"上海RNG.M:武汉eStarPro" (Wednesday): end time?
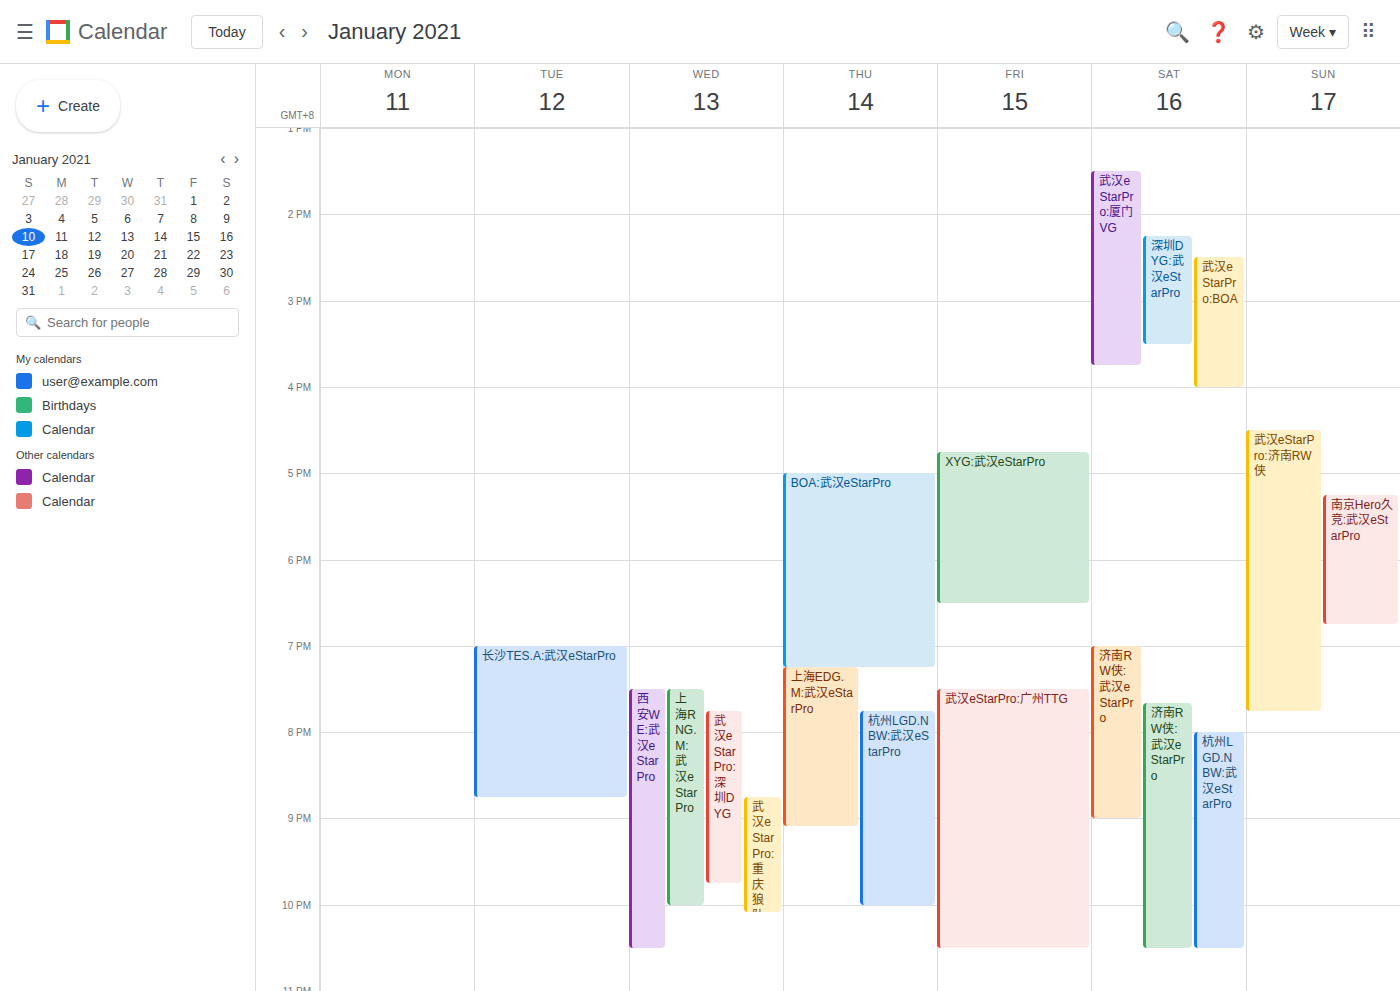
10:00 PM